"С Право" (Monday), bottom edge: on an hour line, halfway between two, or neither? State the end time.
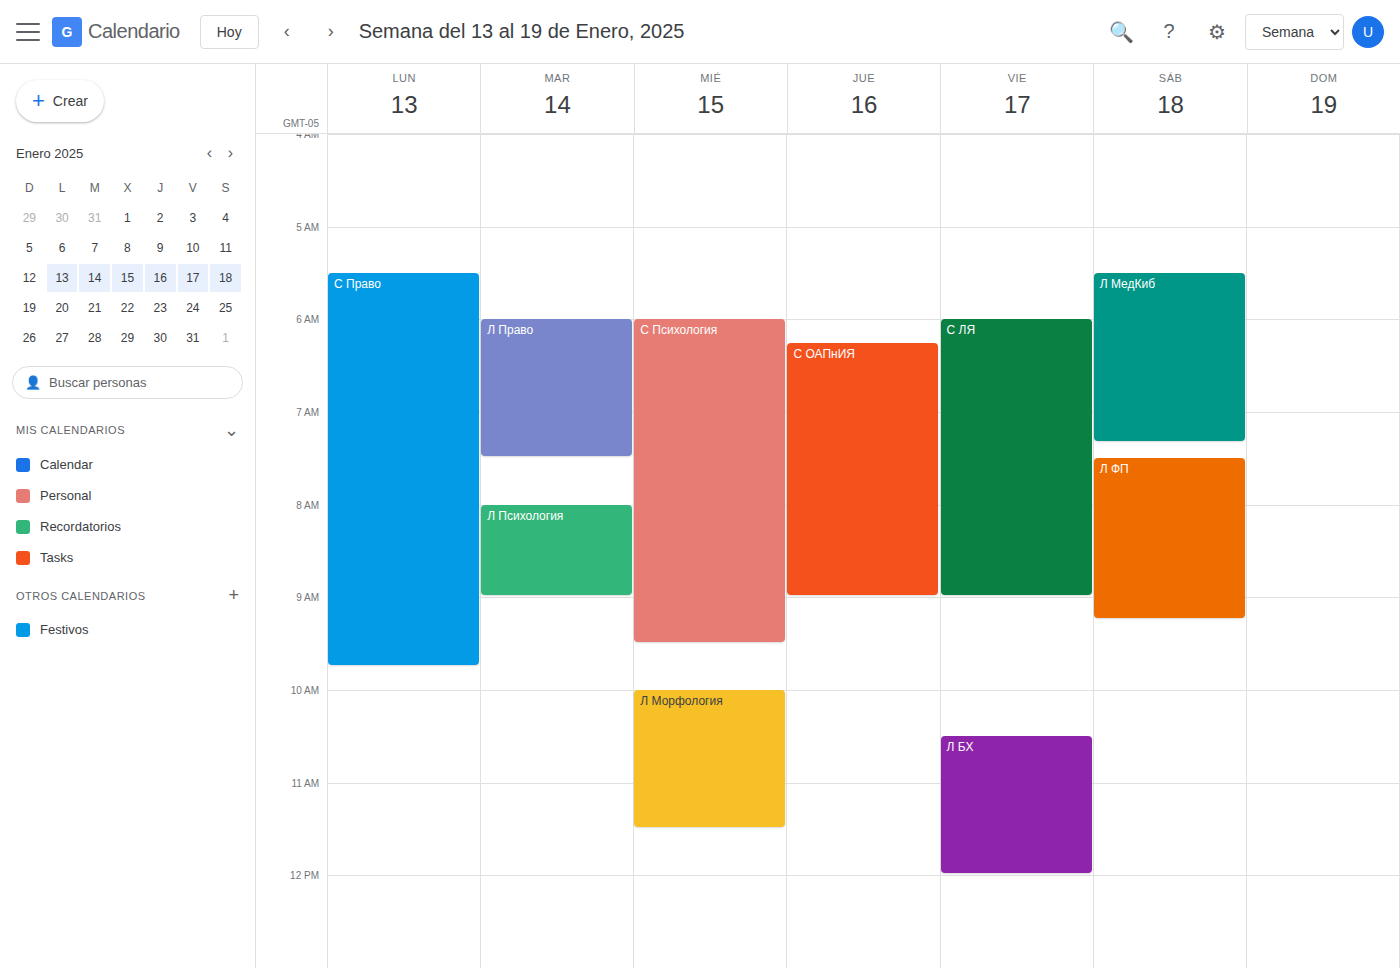
9:45 AM -- neither: three quarters of the way from the 9 AM line to the 10 AM line.